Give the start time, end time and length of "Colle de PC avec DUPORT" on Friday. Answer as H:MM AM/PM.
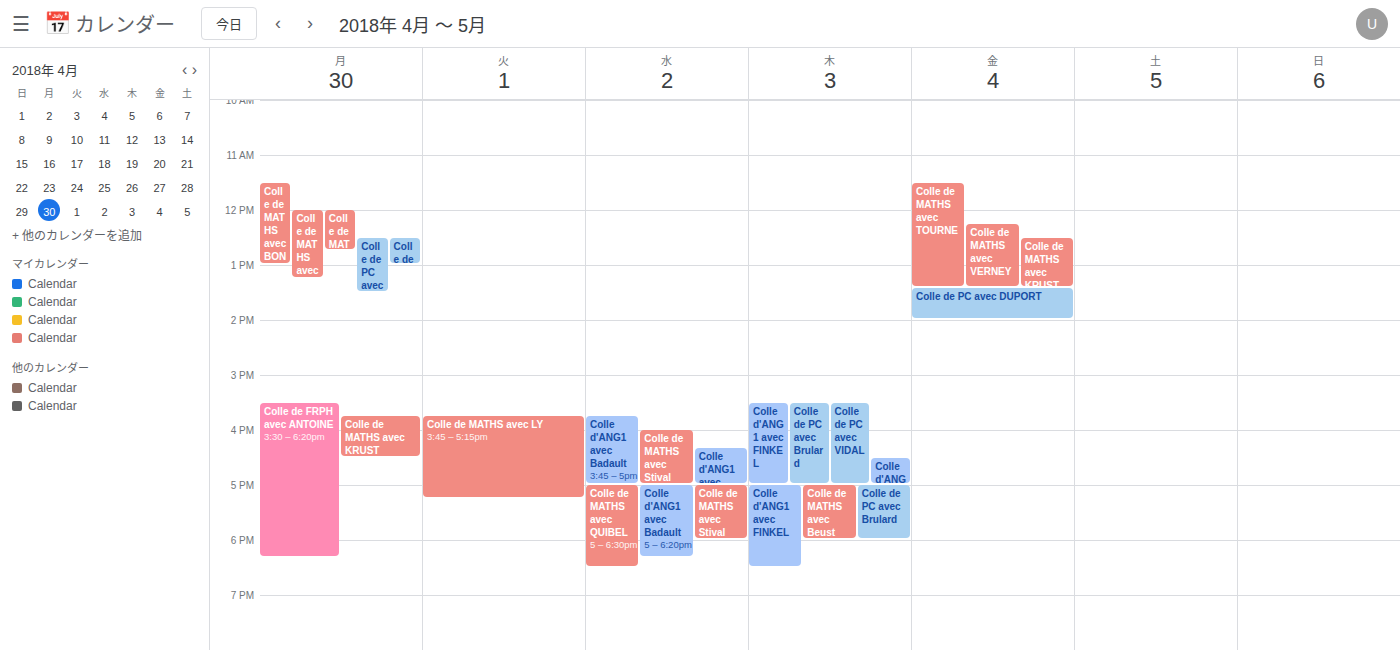
1:25 PM to 2:00 PM, 35 minutes